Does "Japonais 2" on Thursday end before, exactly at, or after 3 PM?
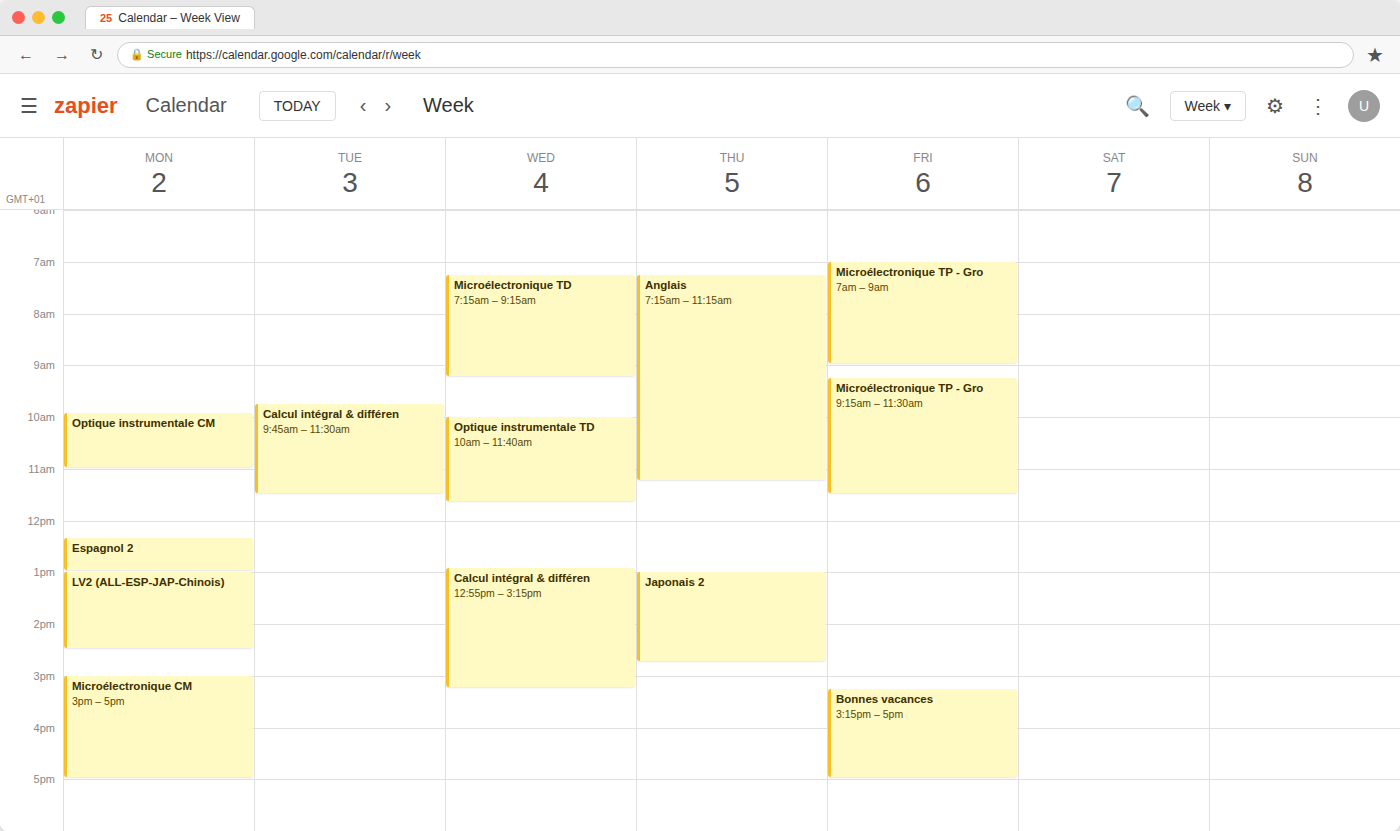
2:45 PM -- before 3 PM, 15 minutes above the 3 PM line.